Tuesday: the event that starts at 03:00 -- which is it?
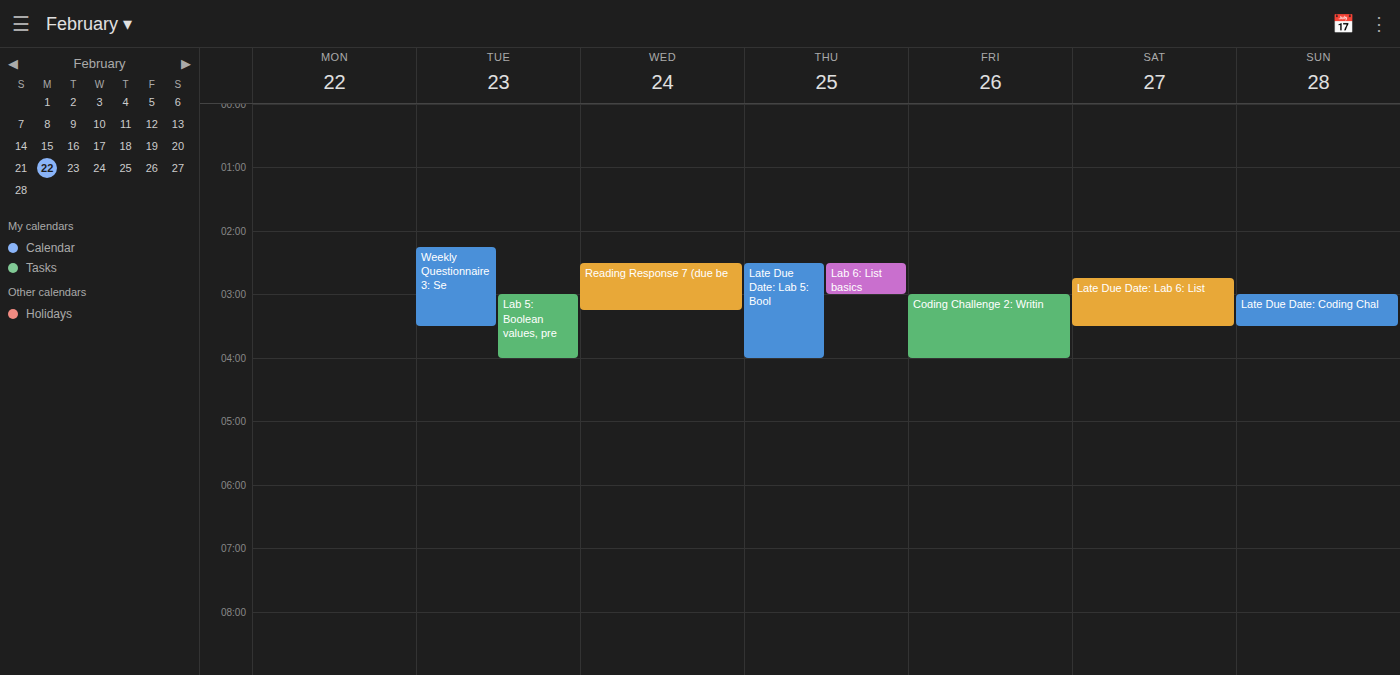
"Lab 5: Boolean values, pre"